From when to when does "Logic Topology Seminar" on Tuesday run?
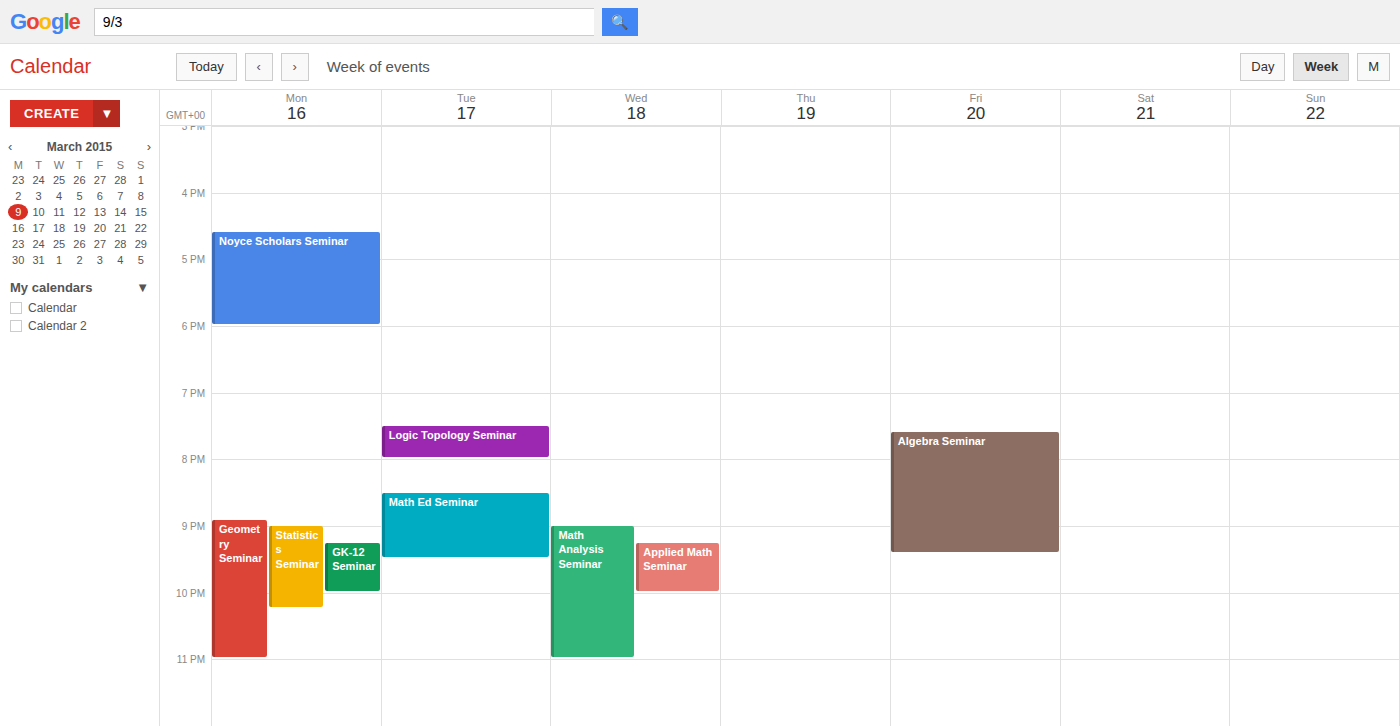
7:30 PM to 8:00 PM